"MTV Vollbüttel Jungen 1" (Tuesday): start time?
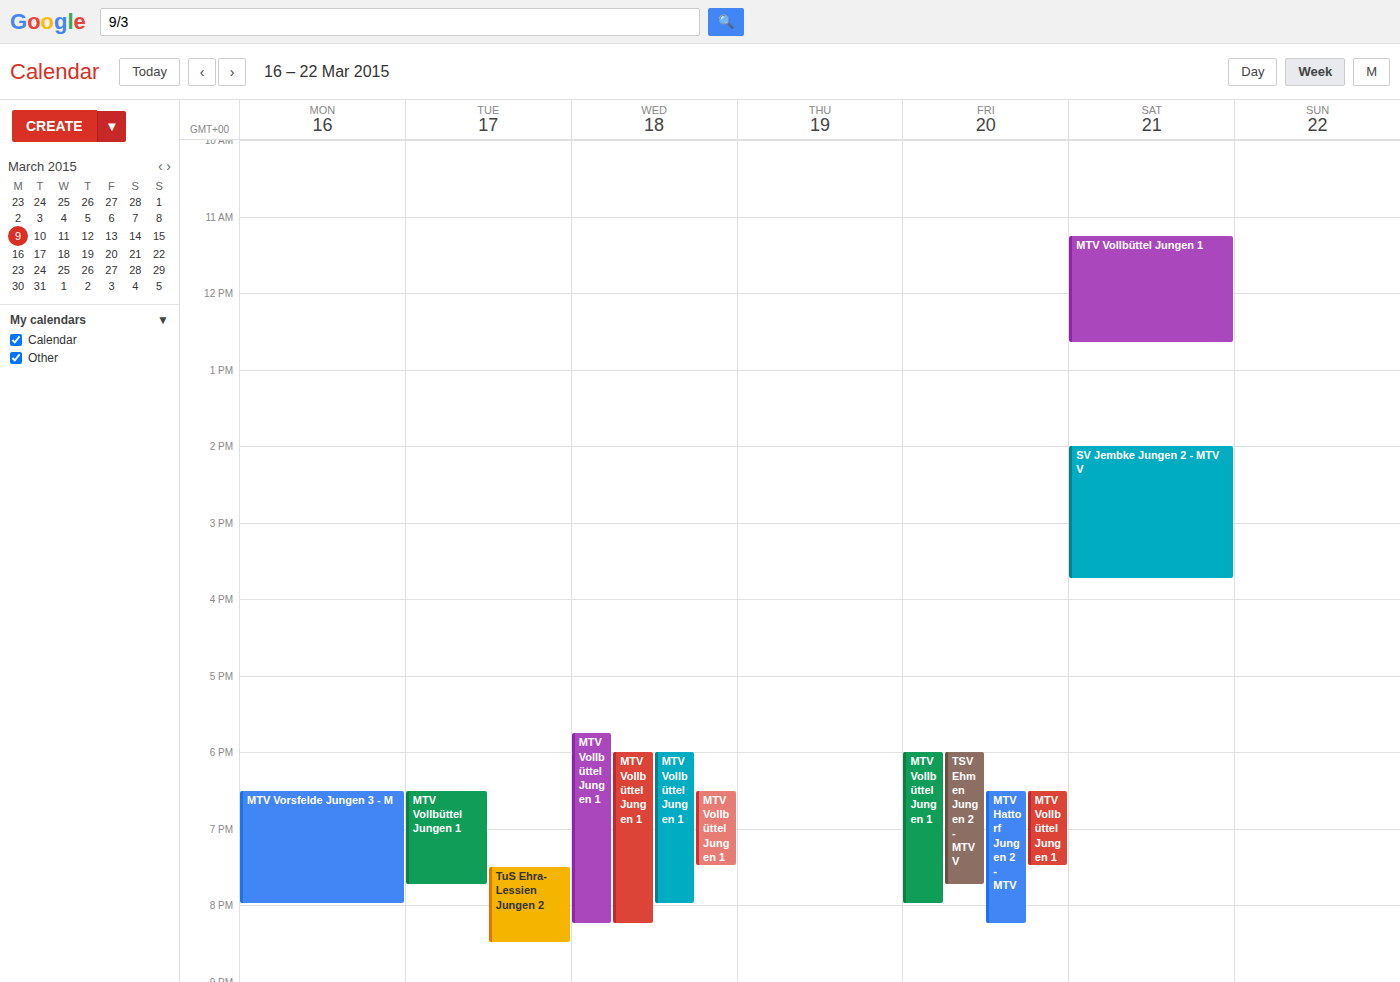
6:30 PM